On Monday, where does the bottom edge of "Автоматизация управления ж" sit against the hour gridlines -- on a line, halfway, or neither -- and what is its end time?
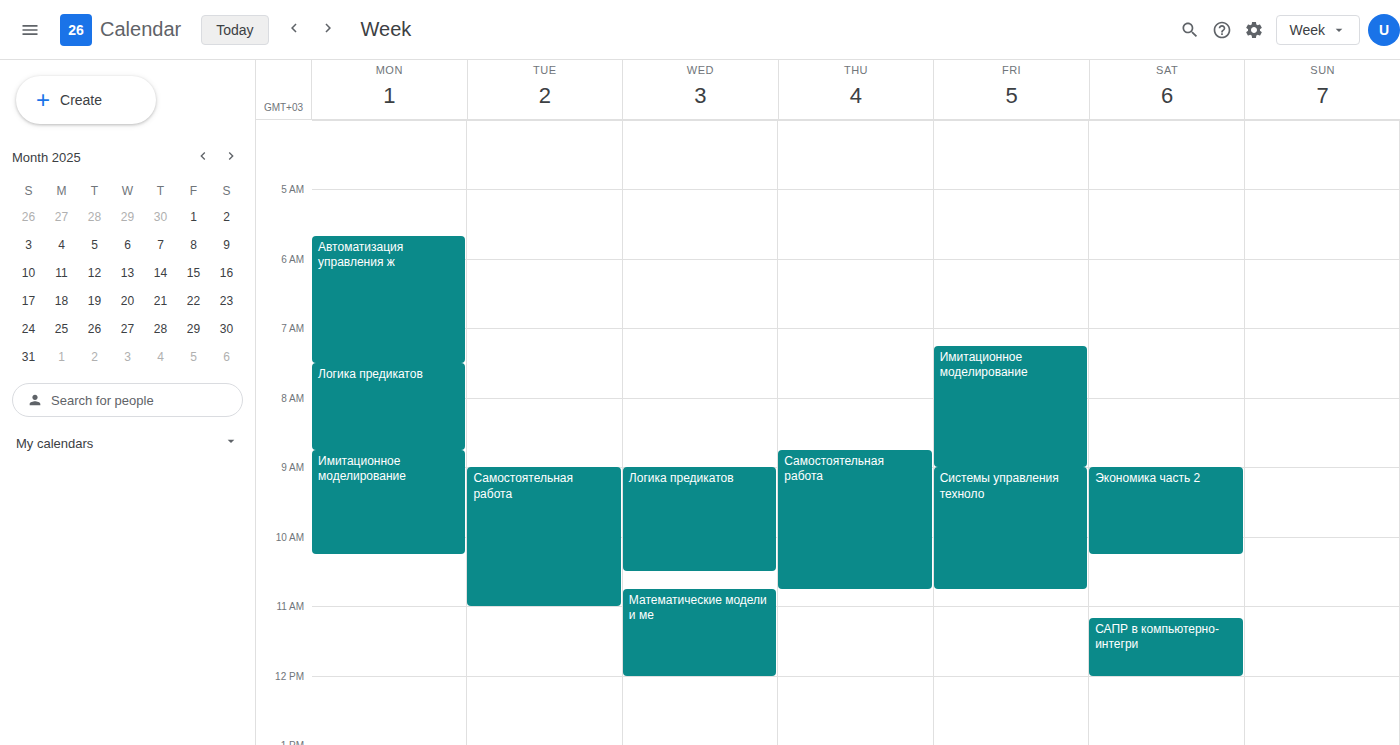
07:30 -- halfway between the 07:00 and 08:00 lines.